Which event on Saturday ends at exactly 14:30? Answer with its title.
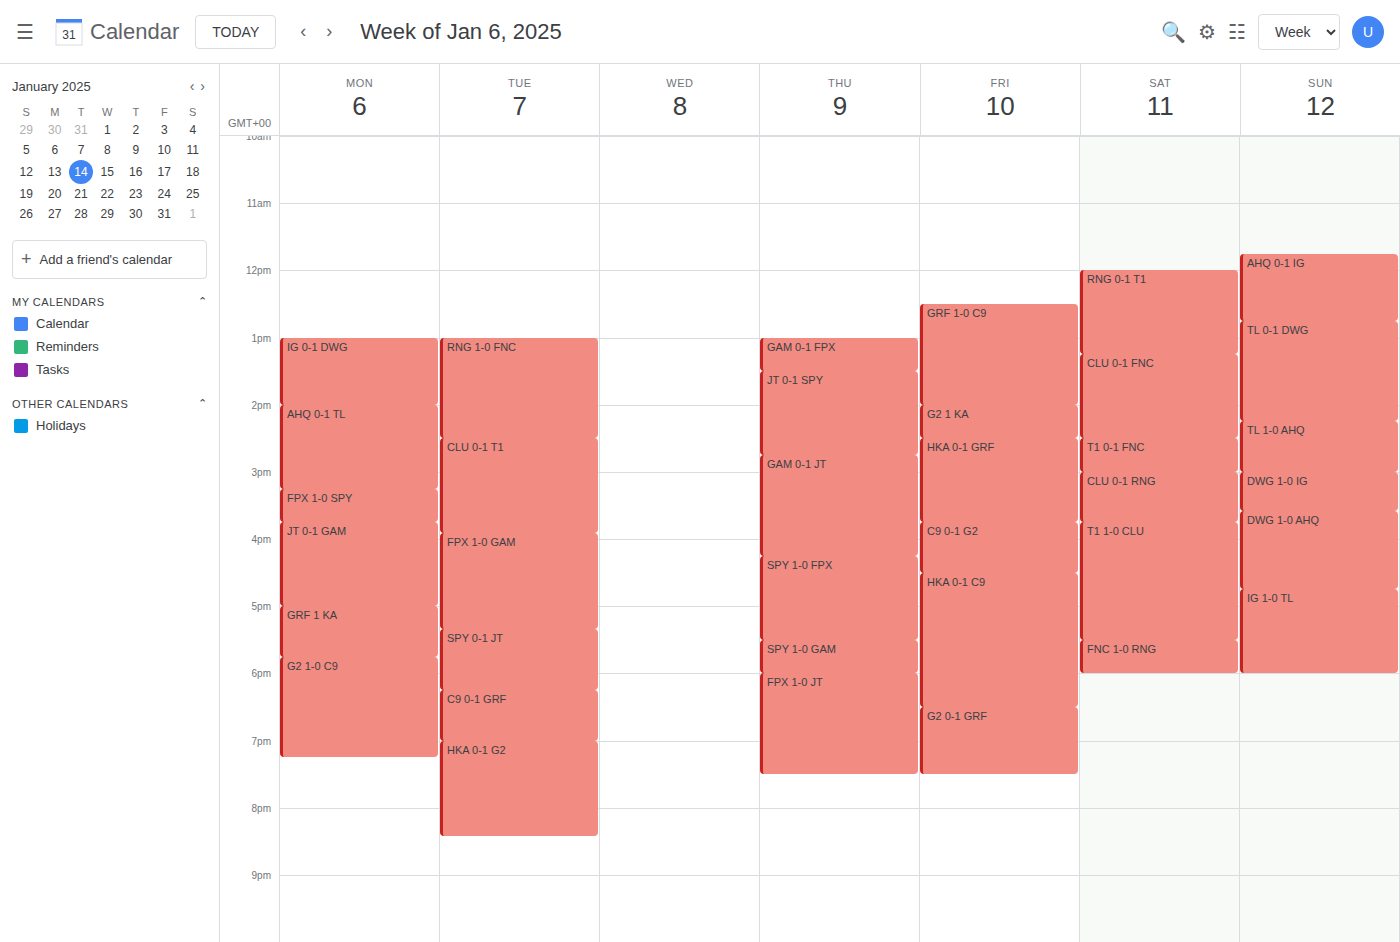
"CLU 0-1 FNC"